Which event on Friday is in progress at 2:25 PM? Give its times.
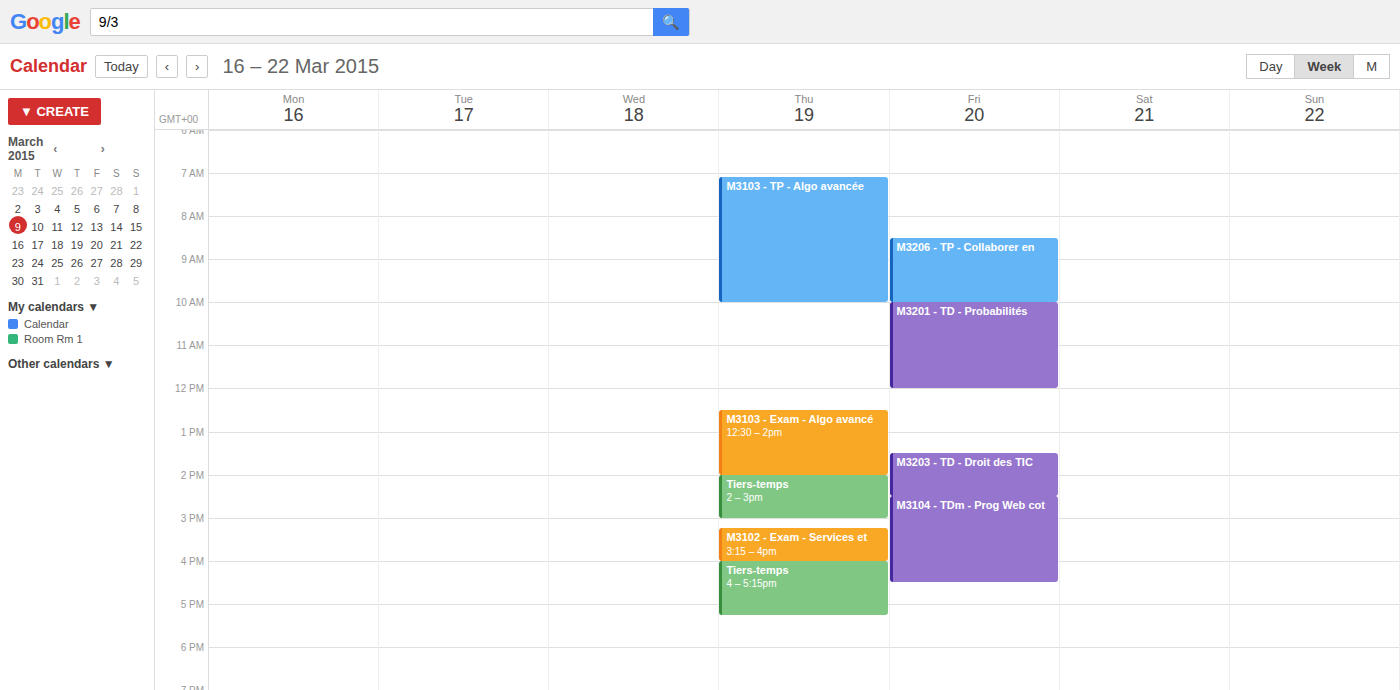
"M3203 - TD - Droit des TIC", 1:30 PM to 2:30 PM